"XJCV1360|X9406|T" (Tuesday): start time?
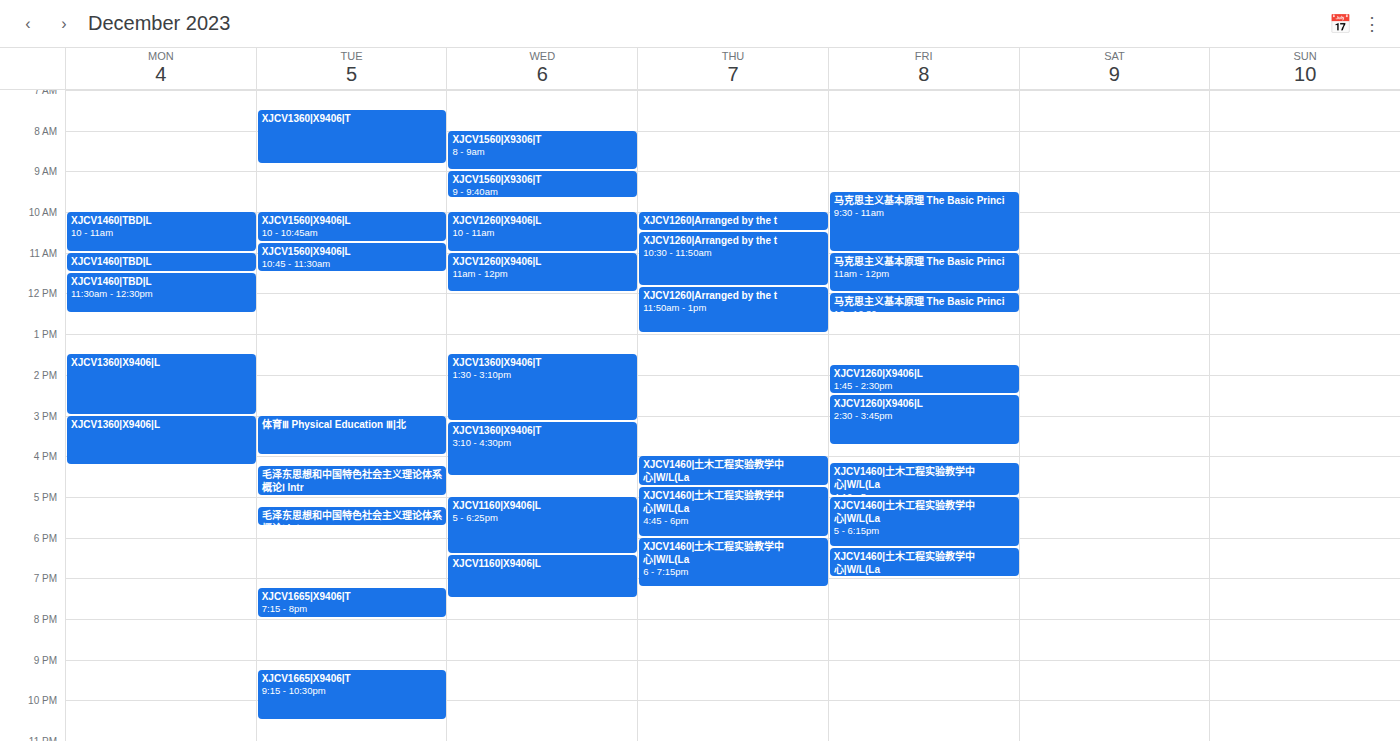
7:30 AM